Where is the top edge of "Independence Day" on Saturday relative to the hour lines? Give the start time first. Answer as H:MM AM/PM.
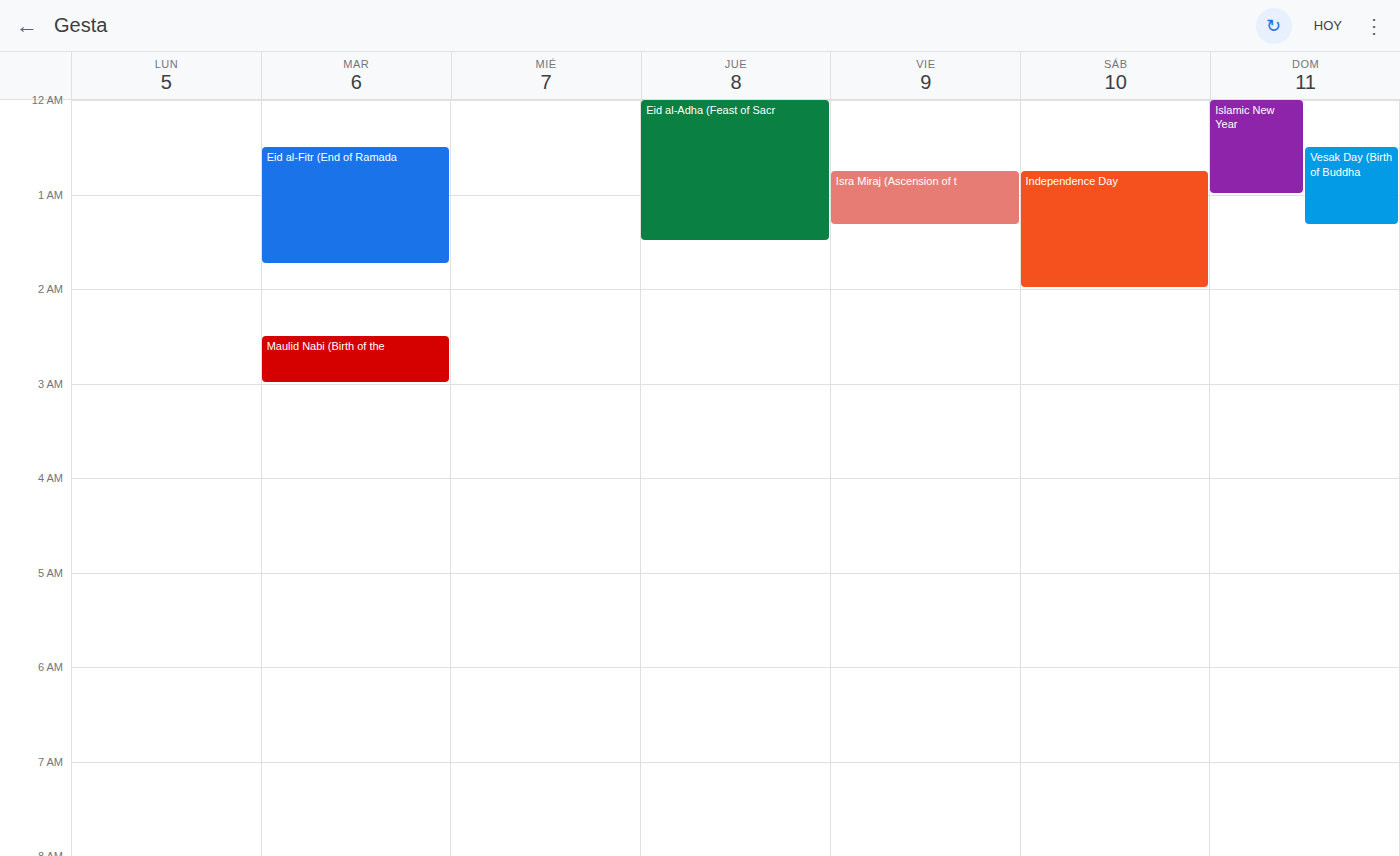
12:45 AM -- neither: three quarters of the way from the 12 AM line to the 1 AM line.